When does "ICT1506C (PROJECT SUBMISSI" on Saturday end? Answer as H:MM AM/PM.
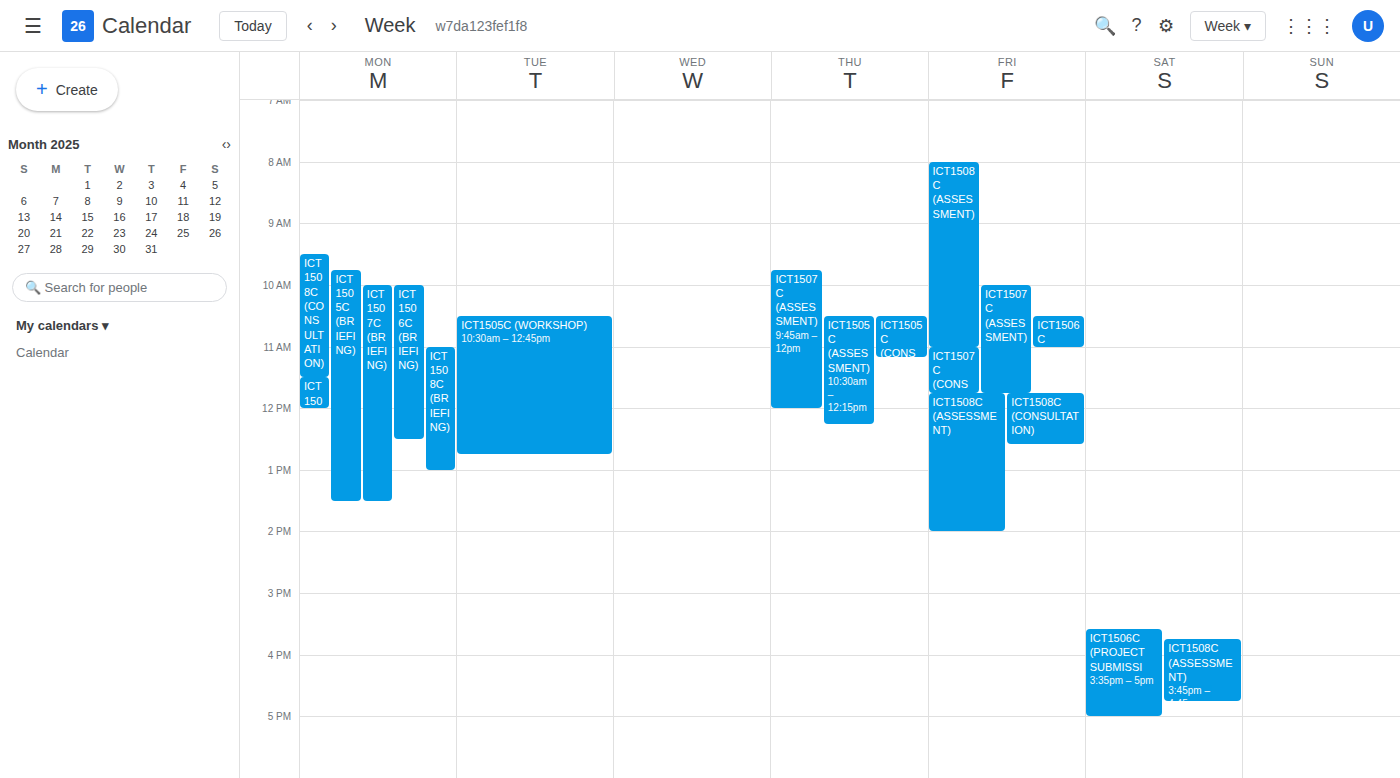
5:00 PM